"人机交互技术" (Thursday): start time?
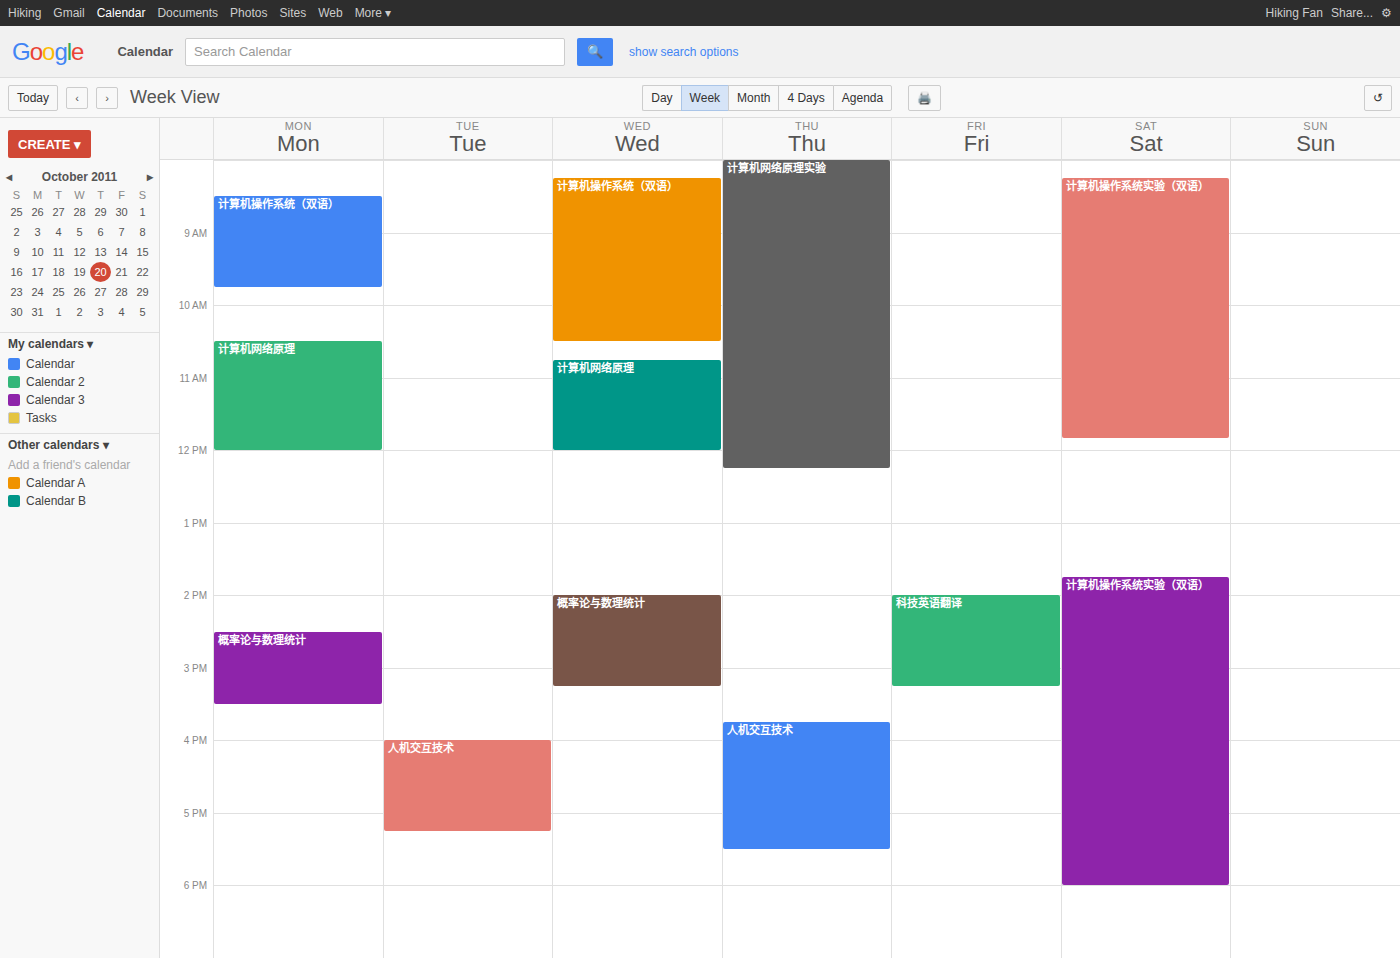
3:45 PM